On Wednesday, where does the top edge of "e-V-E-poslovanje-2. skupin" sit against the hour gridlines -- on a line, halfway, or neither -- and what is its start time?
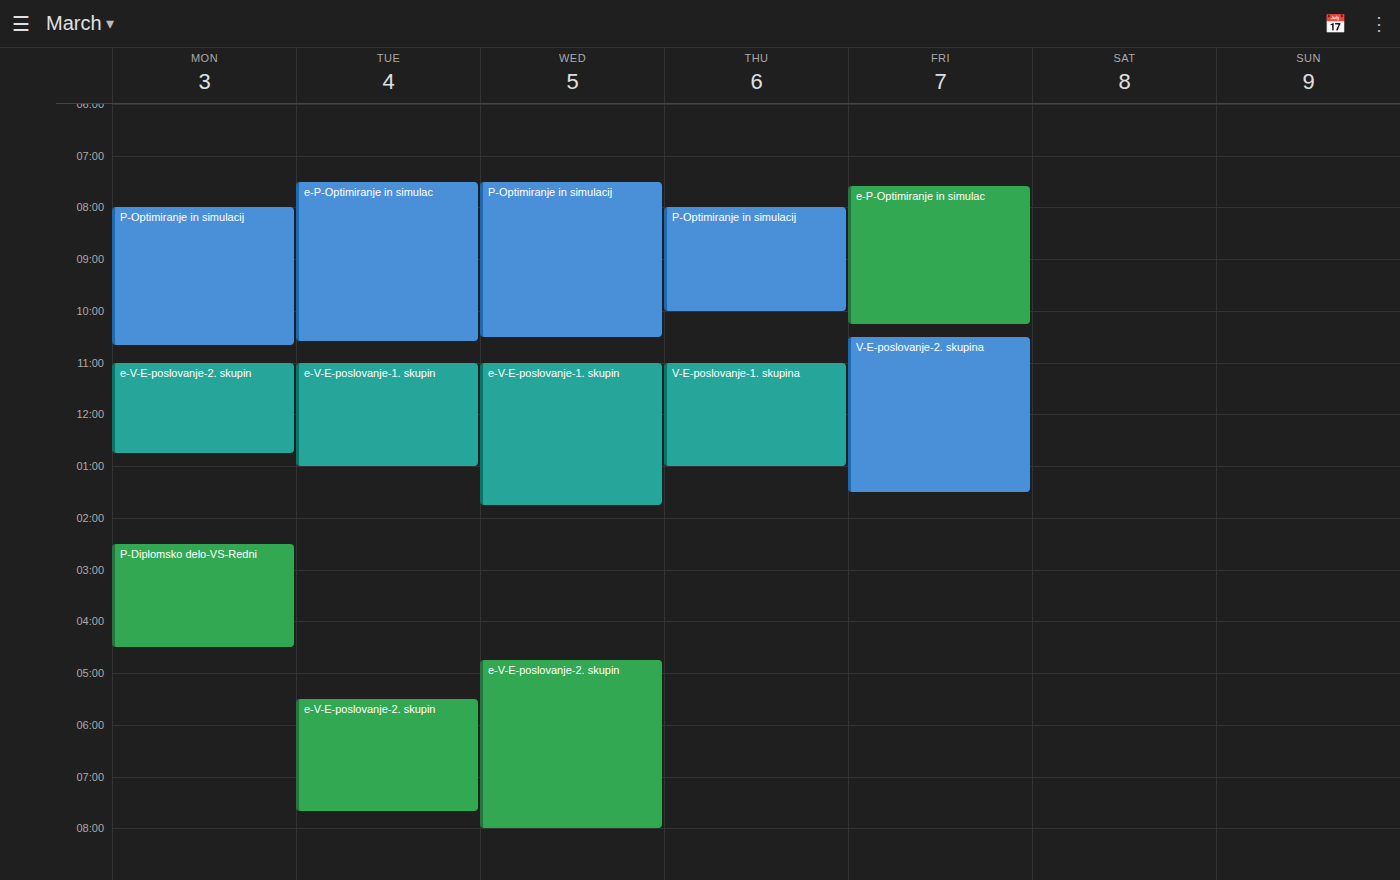
16:45 -- neither: three quarters of the way from the 16:00 line to the 17:00 line.